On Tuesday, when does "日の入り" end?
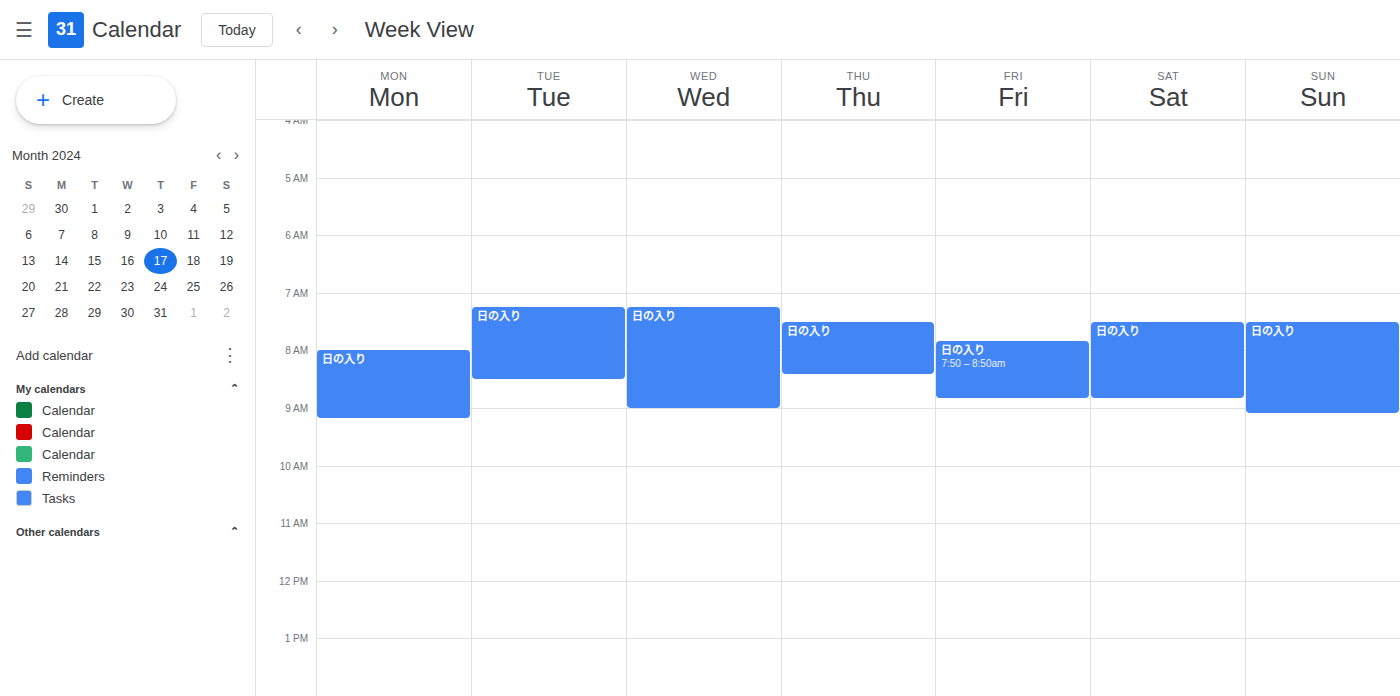
8:30 AM